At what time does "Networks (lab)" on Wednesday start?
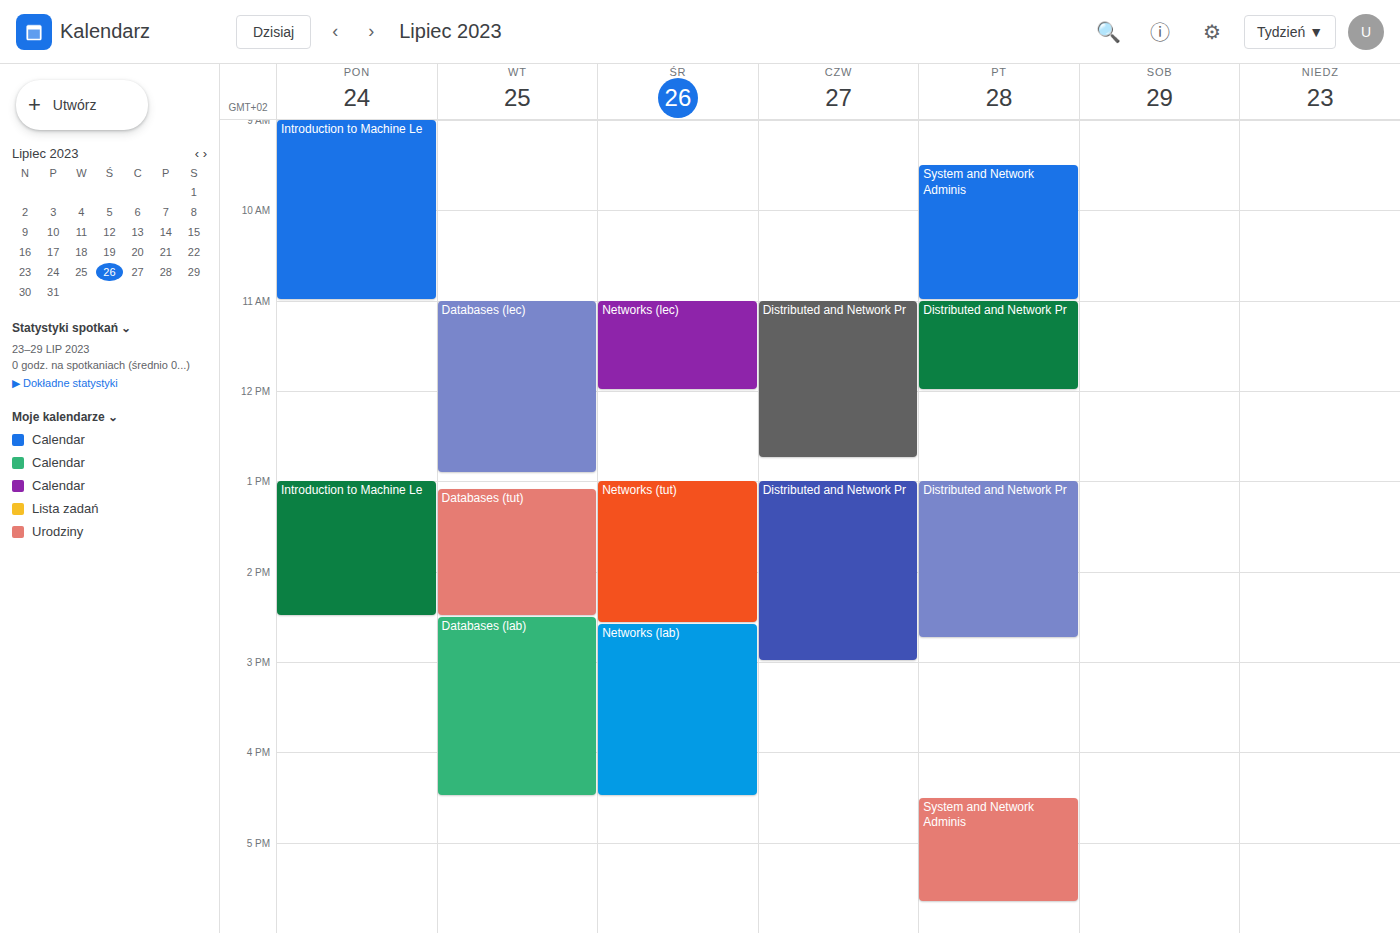
14:35